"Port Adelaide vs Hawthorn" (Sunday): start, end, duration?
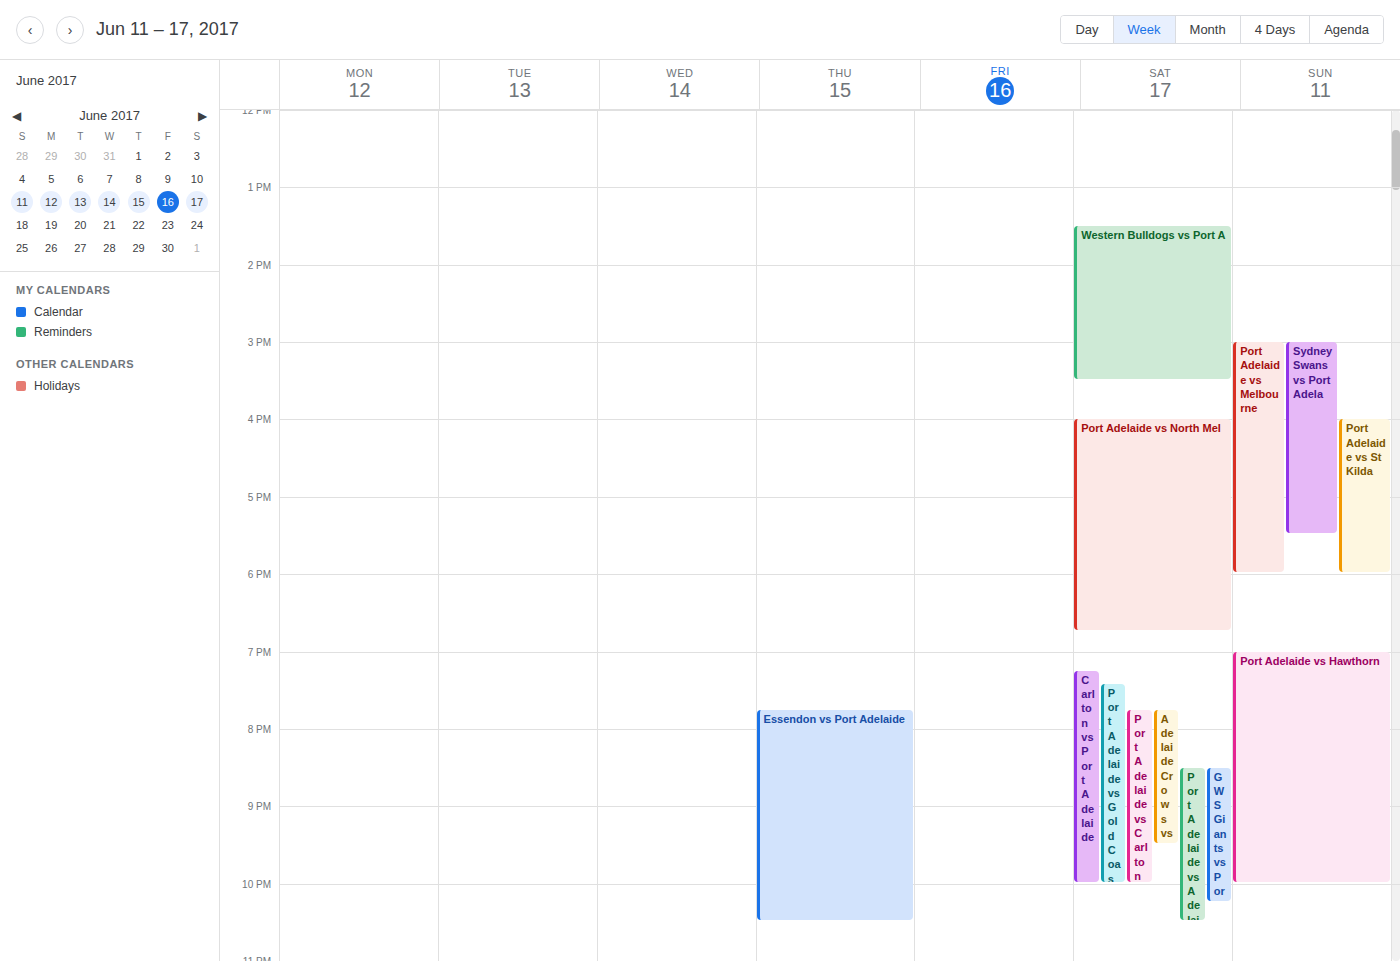
19:00 to 22:00, 3 hours